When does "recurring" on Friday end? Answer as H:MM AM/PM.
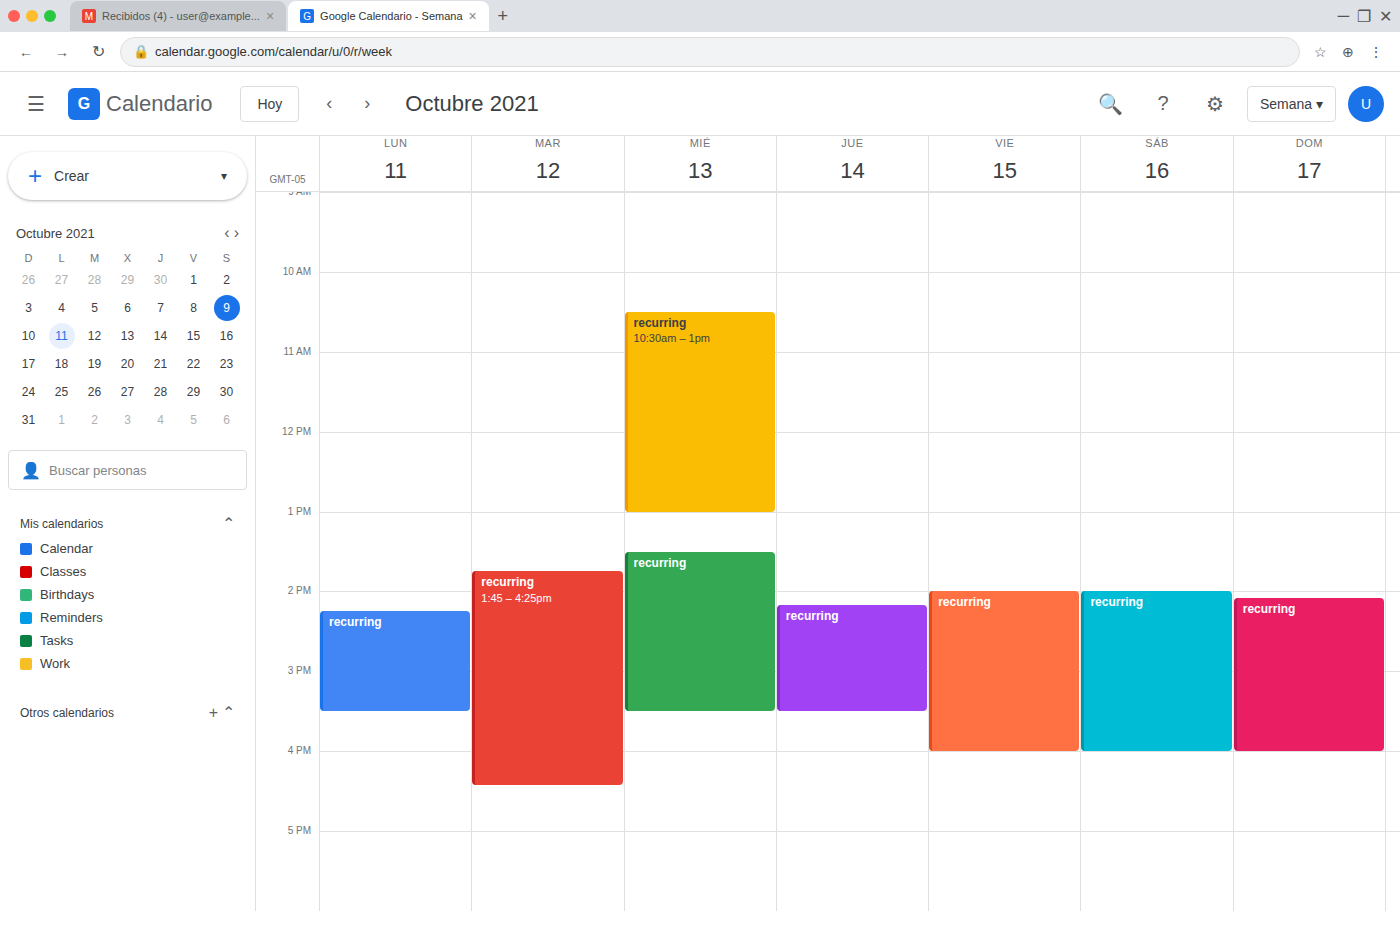
4:00 PM